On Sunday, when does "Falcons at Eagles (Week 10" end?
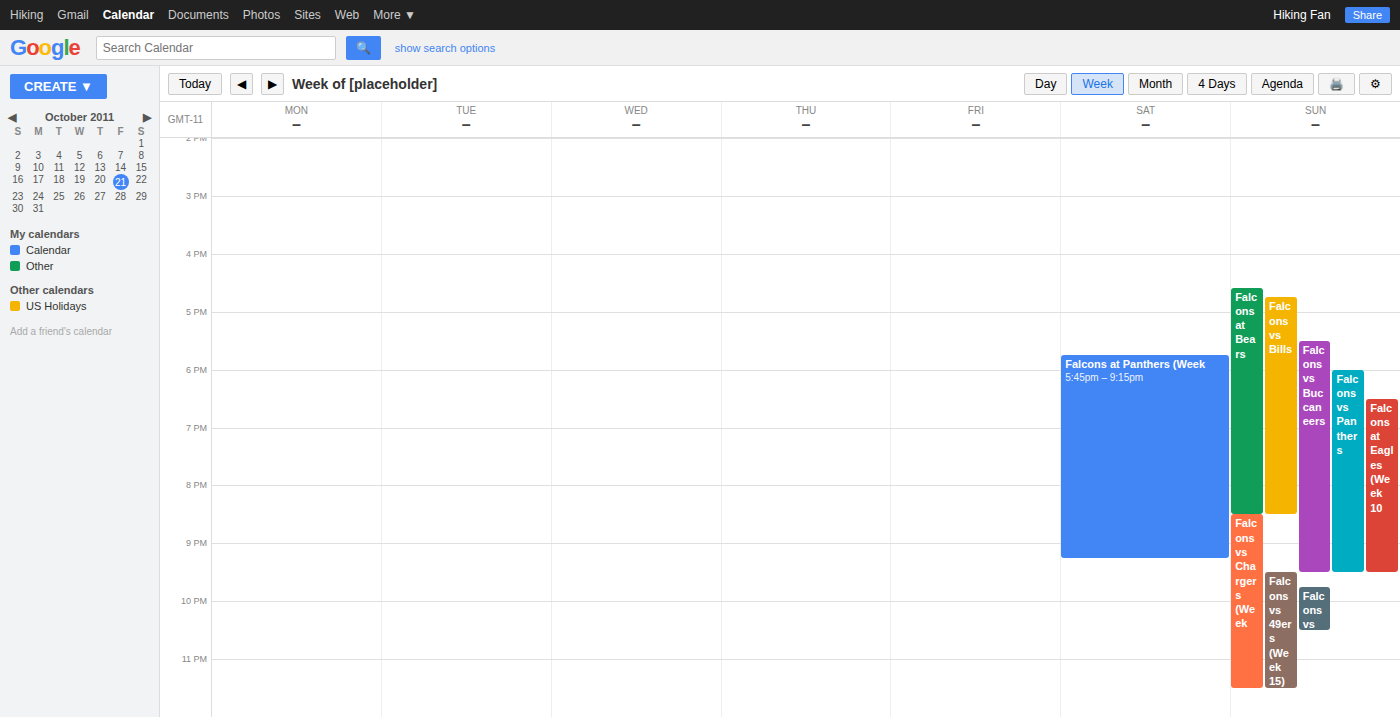
9:30 PM